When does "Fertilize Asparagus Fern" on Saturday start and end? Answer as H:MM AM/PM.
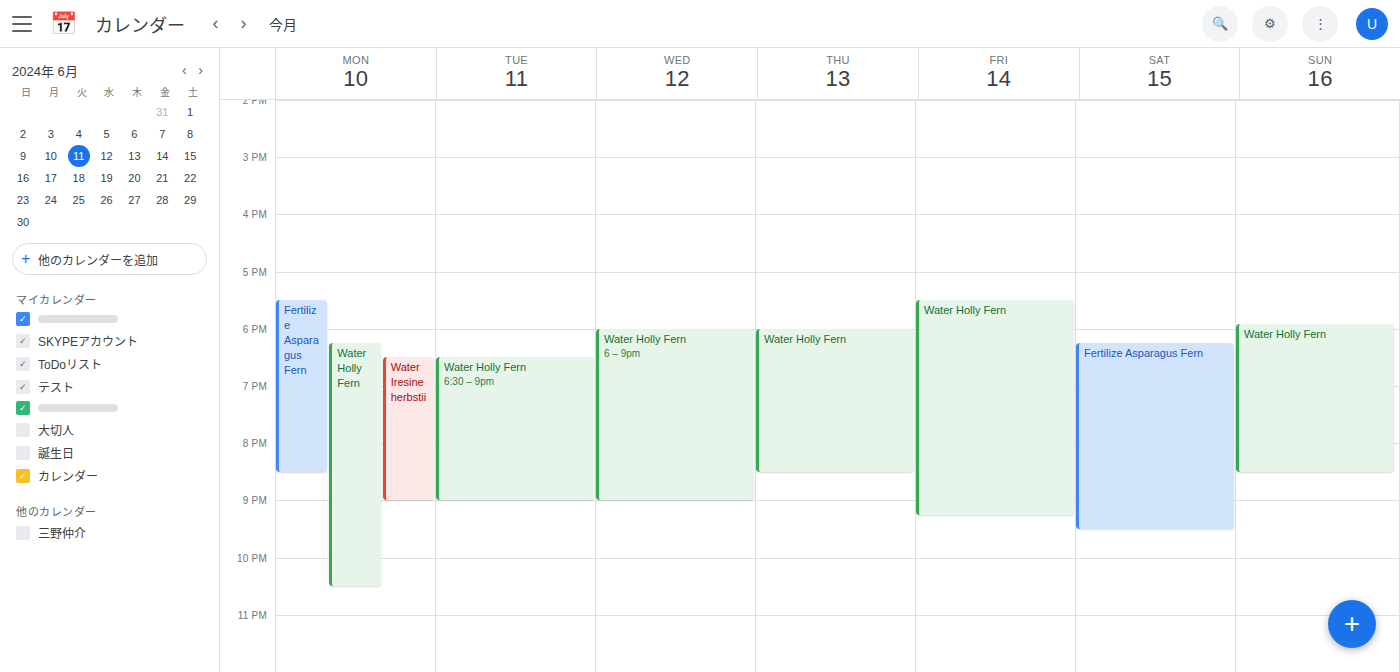
6:15 PM to 9:30 PM